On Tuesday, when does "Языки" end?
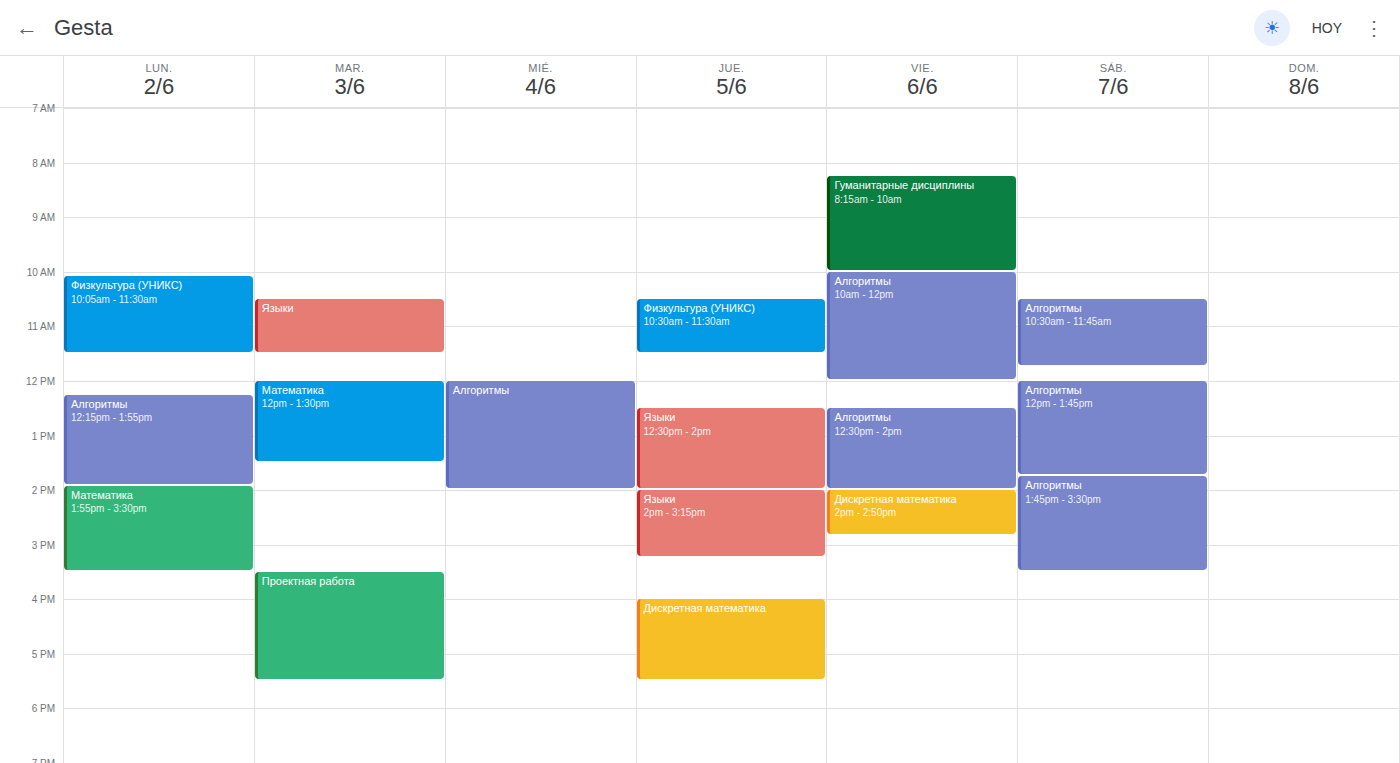
11:30 AM